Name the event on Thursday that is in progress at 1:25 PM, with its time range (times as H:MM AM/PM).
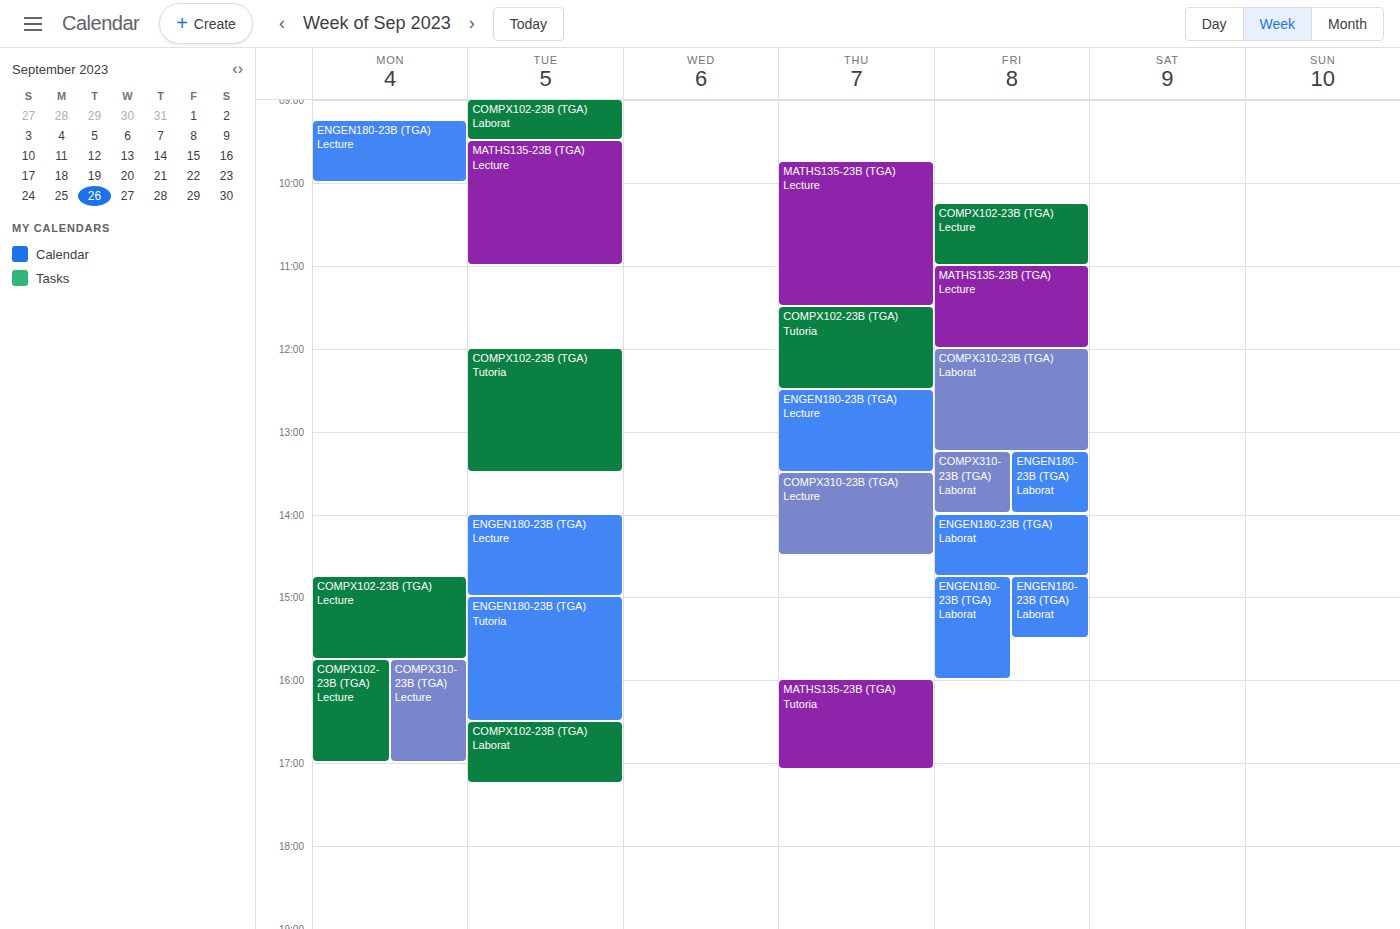
"ENGEN180-23B (TGA) Lecture", 12:30 PM to 1:30 PM